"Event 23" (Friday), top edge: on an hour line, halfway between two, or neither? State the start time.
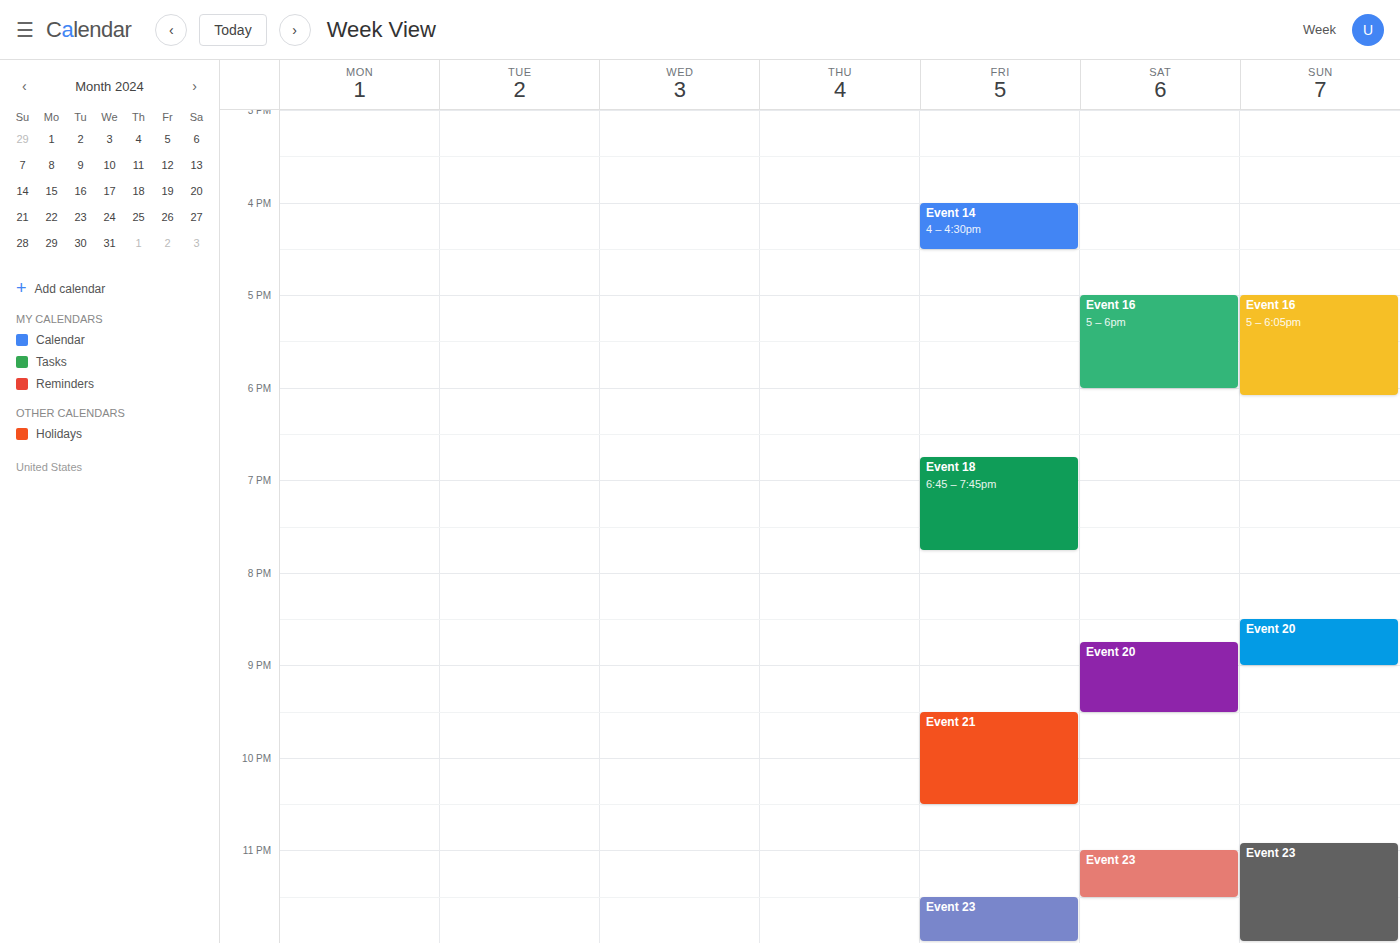
11:30 PM -- halfway between the 11 PM and 12 AM lines.